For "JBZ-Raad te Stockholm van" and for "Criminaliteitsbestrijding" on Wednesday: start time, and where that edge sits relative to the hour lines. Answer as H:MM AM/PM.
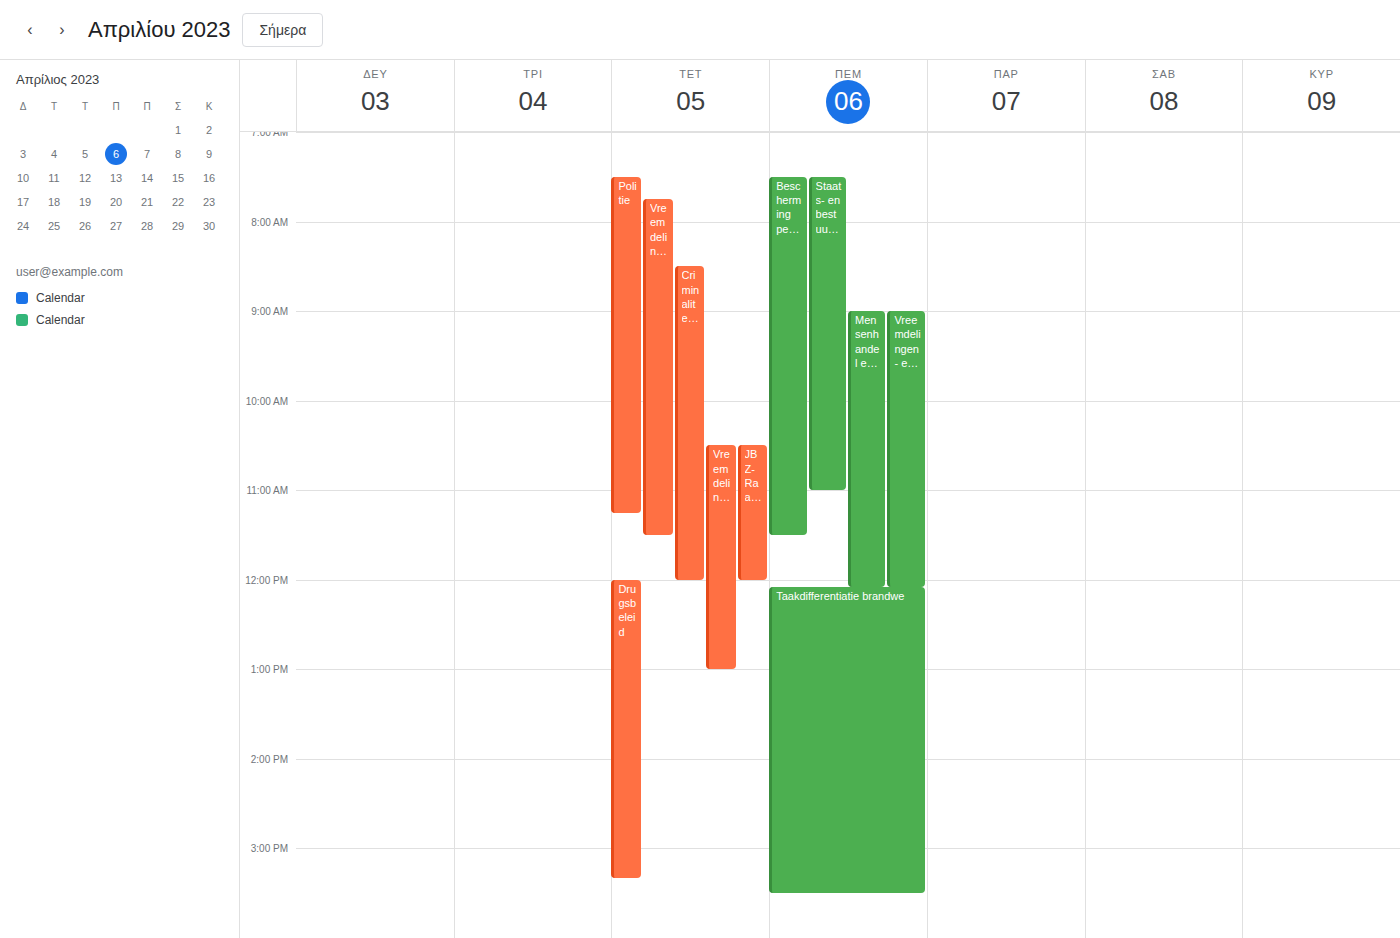
"JBZ-Raad te Stockholm van": 10:30 AM, halfway between the 10 AM and 11 AM lines. "Criminaliteitsbestrijding": 8:30 AM, halfway between the 8 AM and 9 AM lines.